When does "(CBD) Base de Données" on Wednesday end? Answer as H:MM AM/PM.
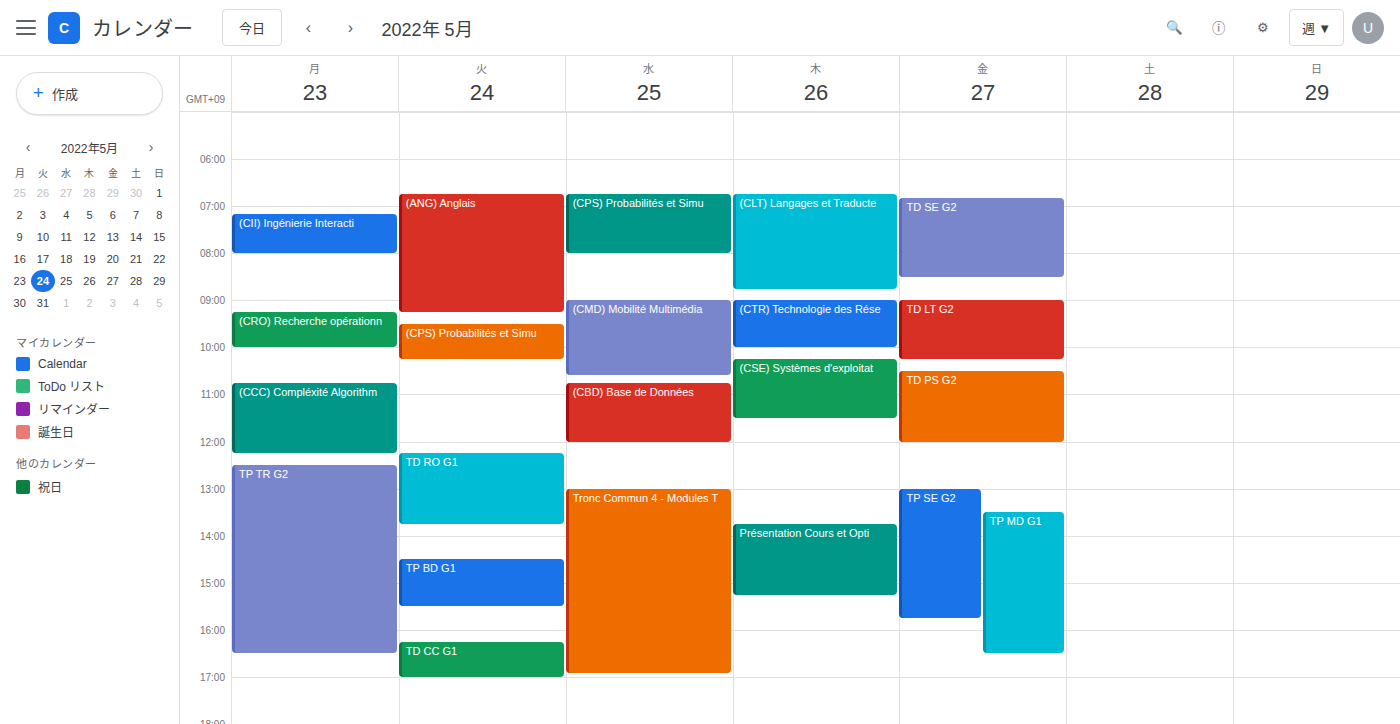
12:00 PM